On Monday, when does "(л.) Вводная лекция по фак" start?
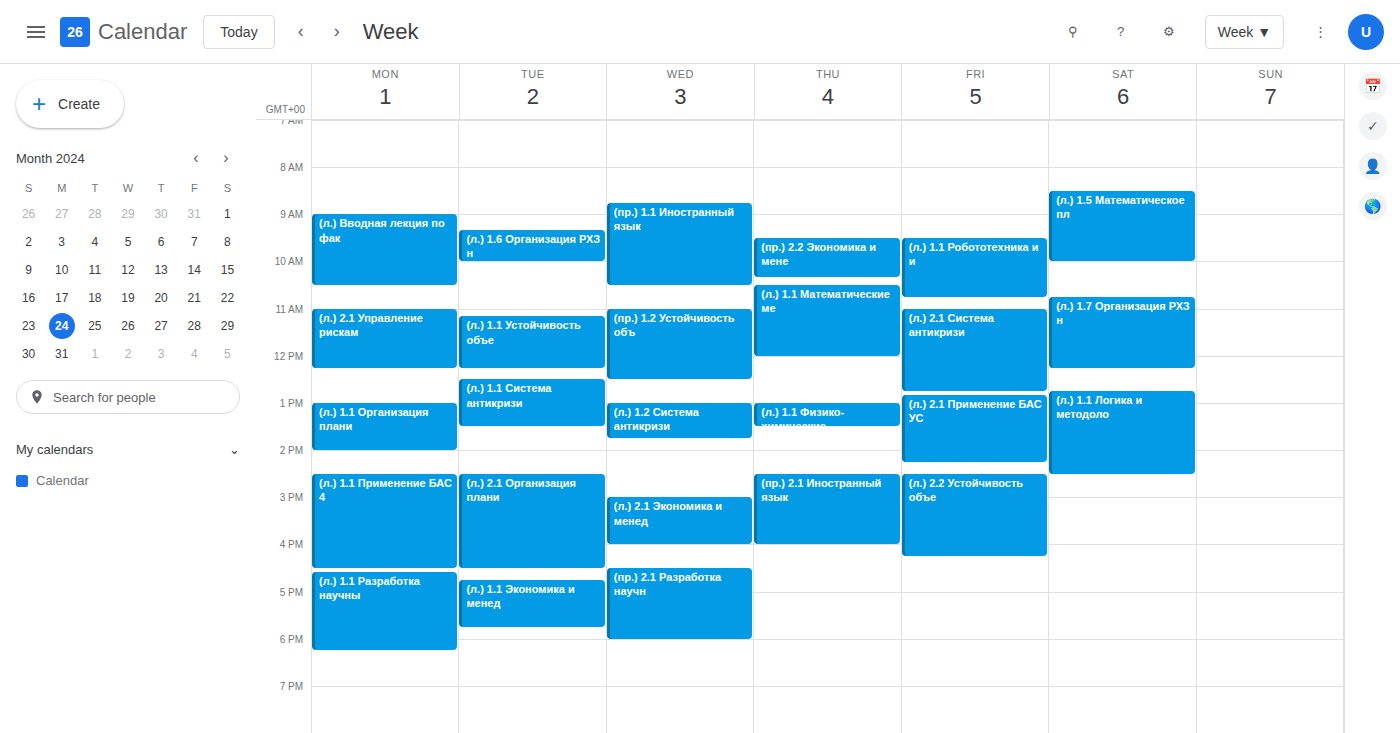
9:00 AM